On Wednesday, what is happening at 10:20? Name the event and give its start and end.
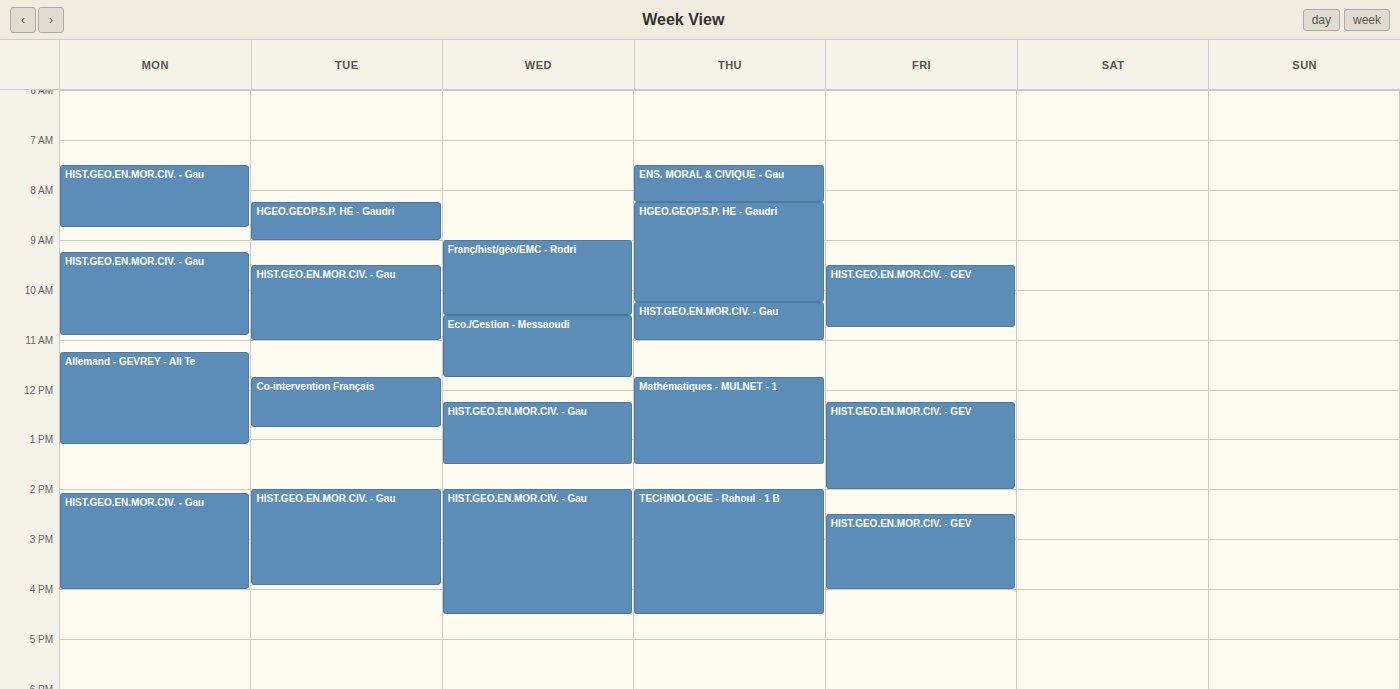
"Franç/hist/géo/EMC - Rodri", 09:00 to 10:30